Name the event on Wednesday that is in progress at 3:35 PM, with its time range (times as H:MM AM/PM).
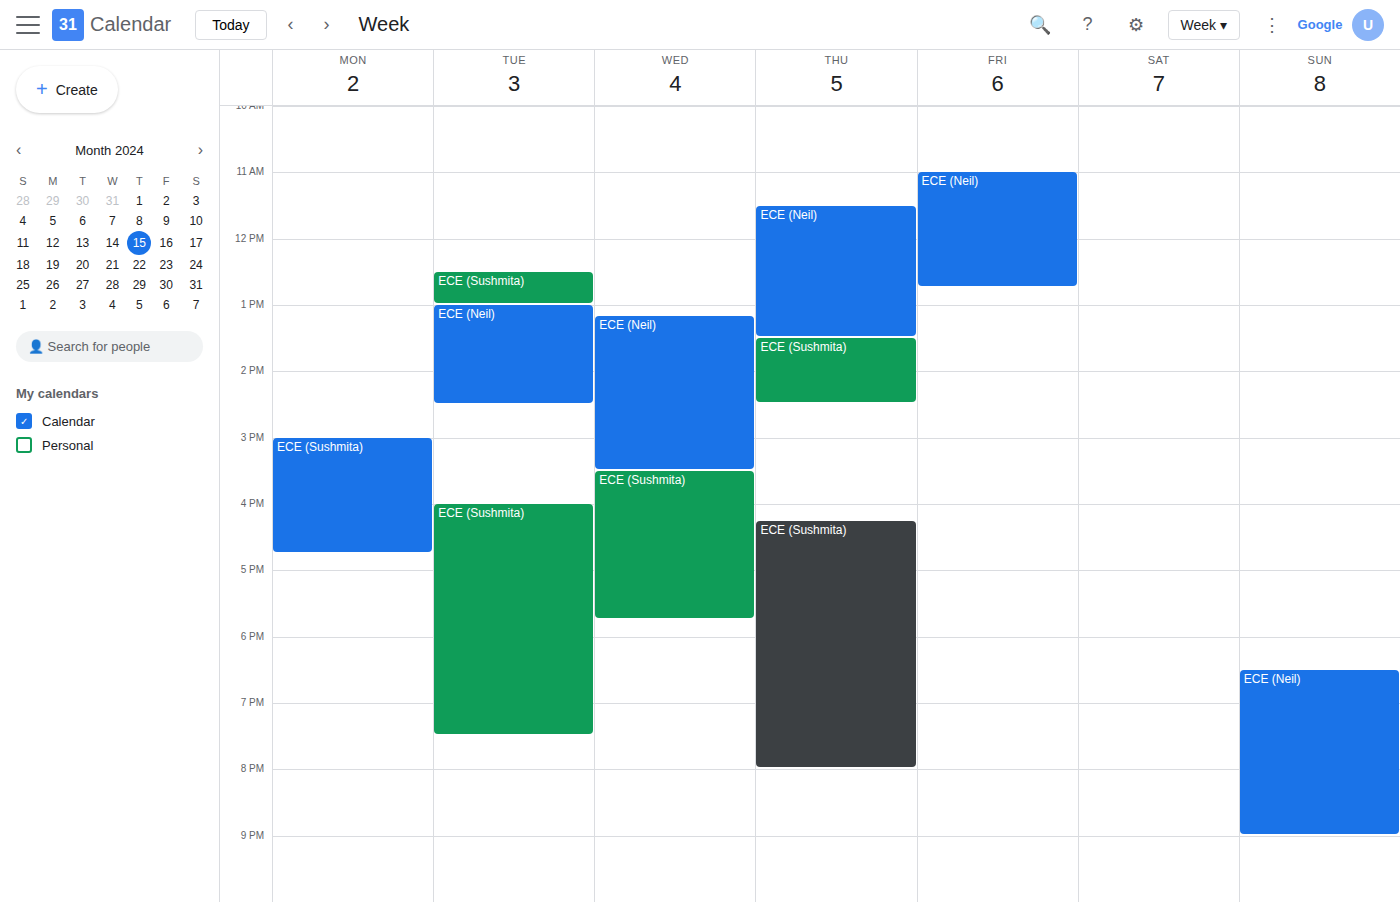
"ECE (Sushmita)", 3:30 PM to 5:45 PM